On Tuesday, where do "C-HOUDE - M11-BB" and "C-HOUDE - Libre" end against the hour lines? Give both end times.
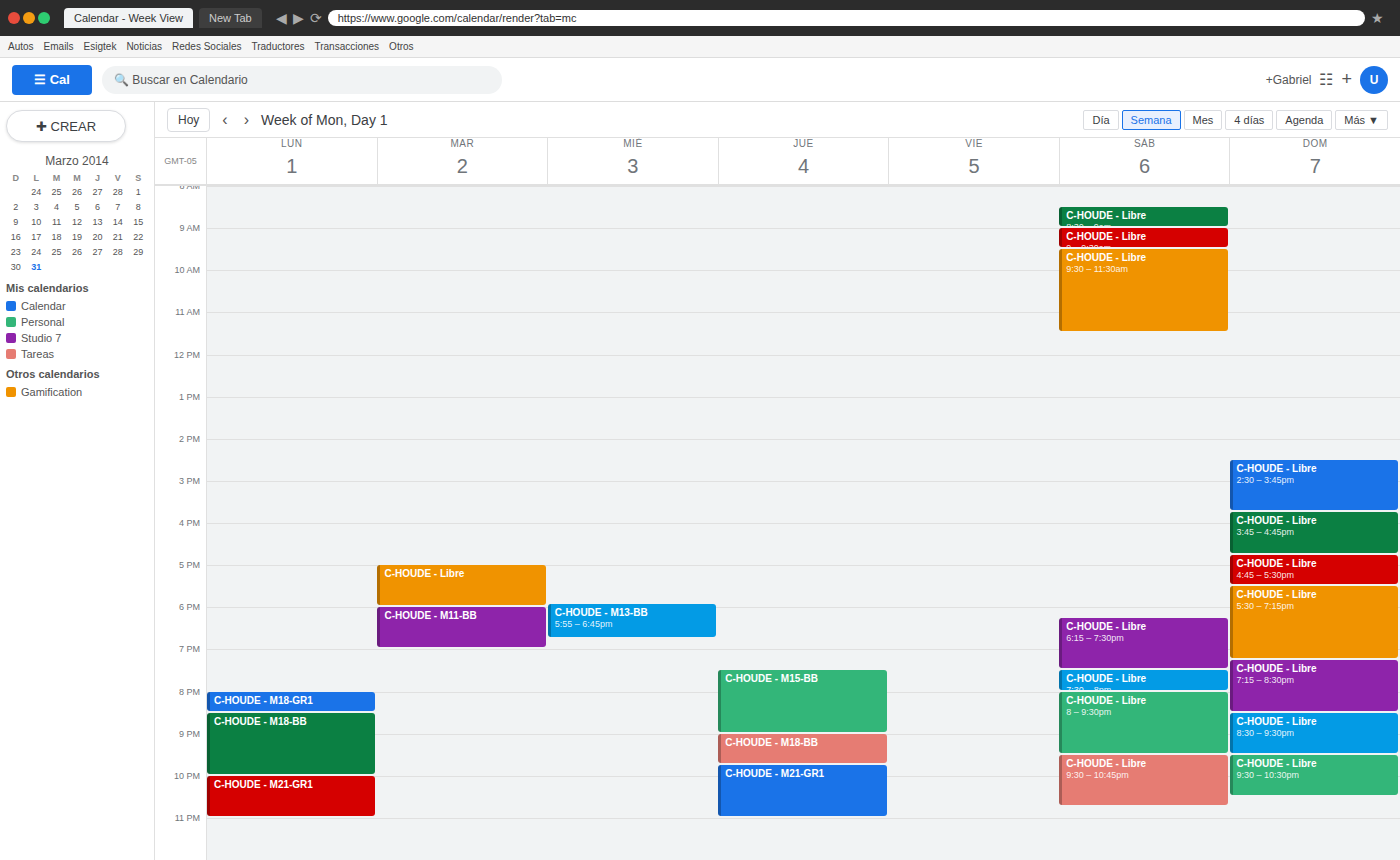
"C-HOUDE - M11-BB": 7:00 PM, exactly on the 7 PM line. "C-HOUDE - Libre": 6:00 PM, exactly on the 6 PM line.